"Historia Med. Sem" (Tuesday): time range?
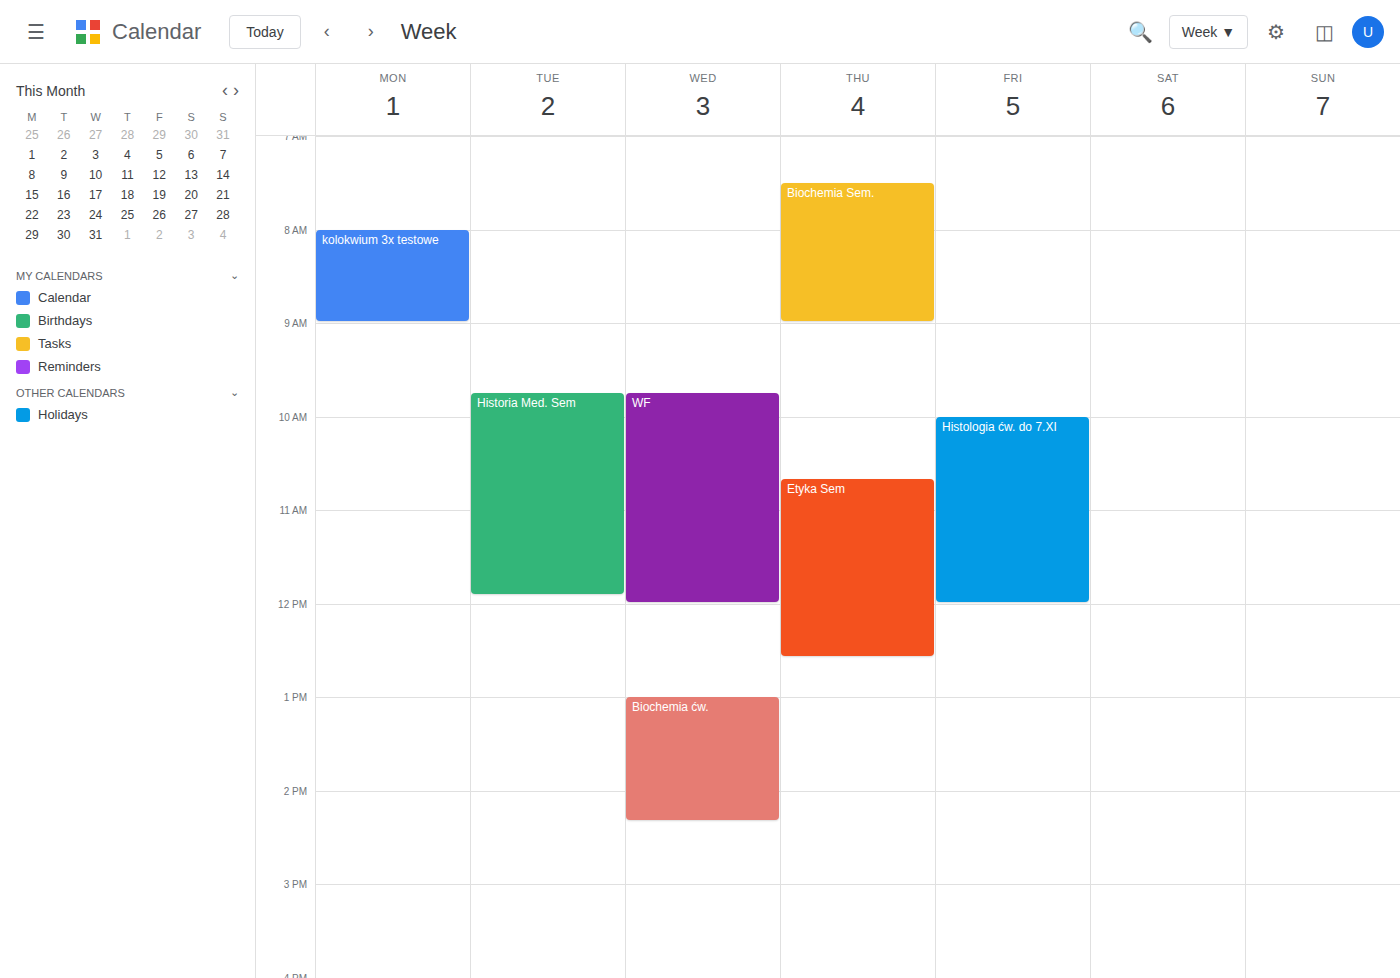
9:45 AM to 11:55 AM